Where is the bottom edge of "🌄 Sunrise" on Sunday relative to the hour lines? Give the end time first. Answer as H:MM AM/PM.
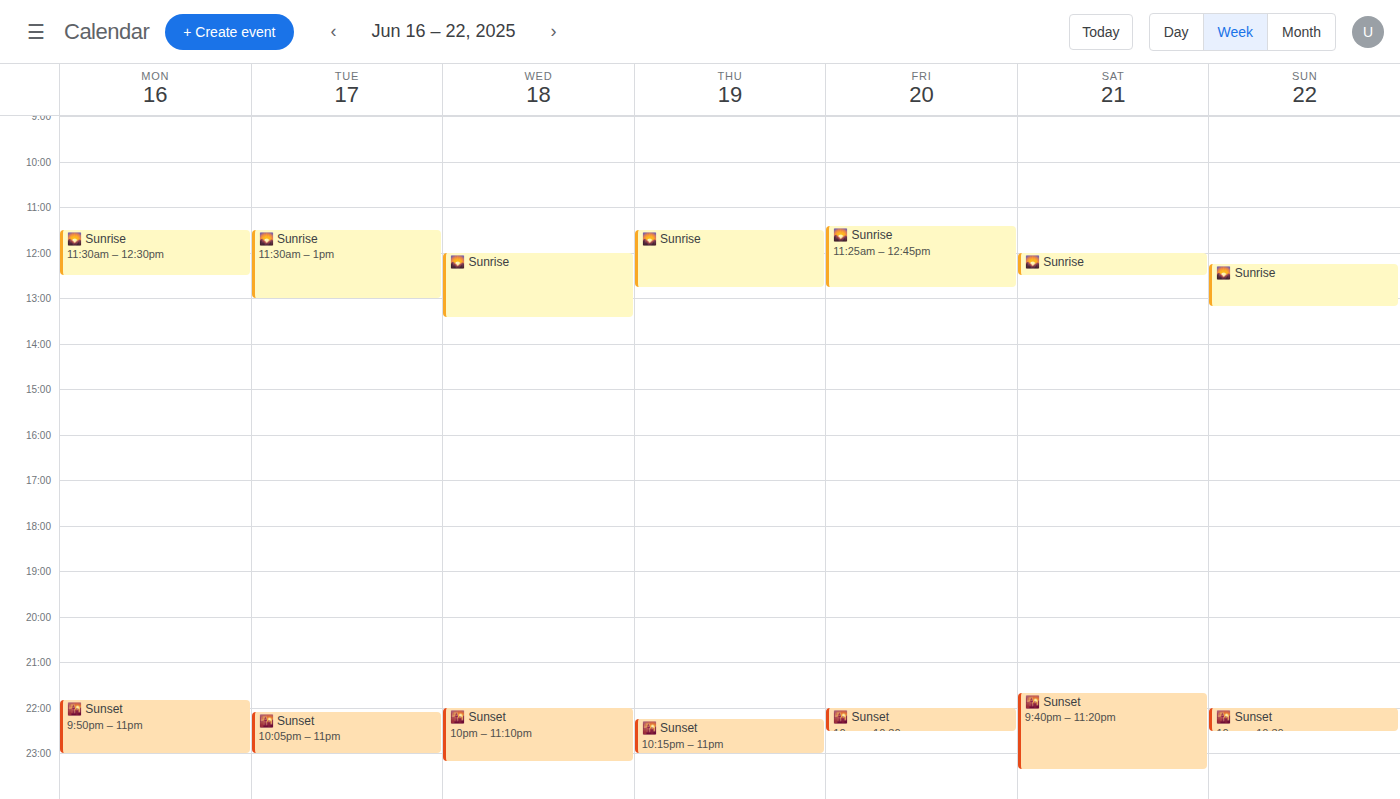
1:10 PM -- neither: 10 minutes below the 1 PM line and 50 minutes above the 2 PM line.